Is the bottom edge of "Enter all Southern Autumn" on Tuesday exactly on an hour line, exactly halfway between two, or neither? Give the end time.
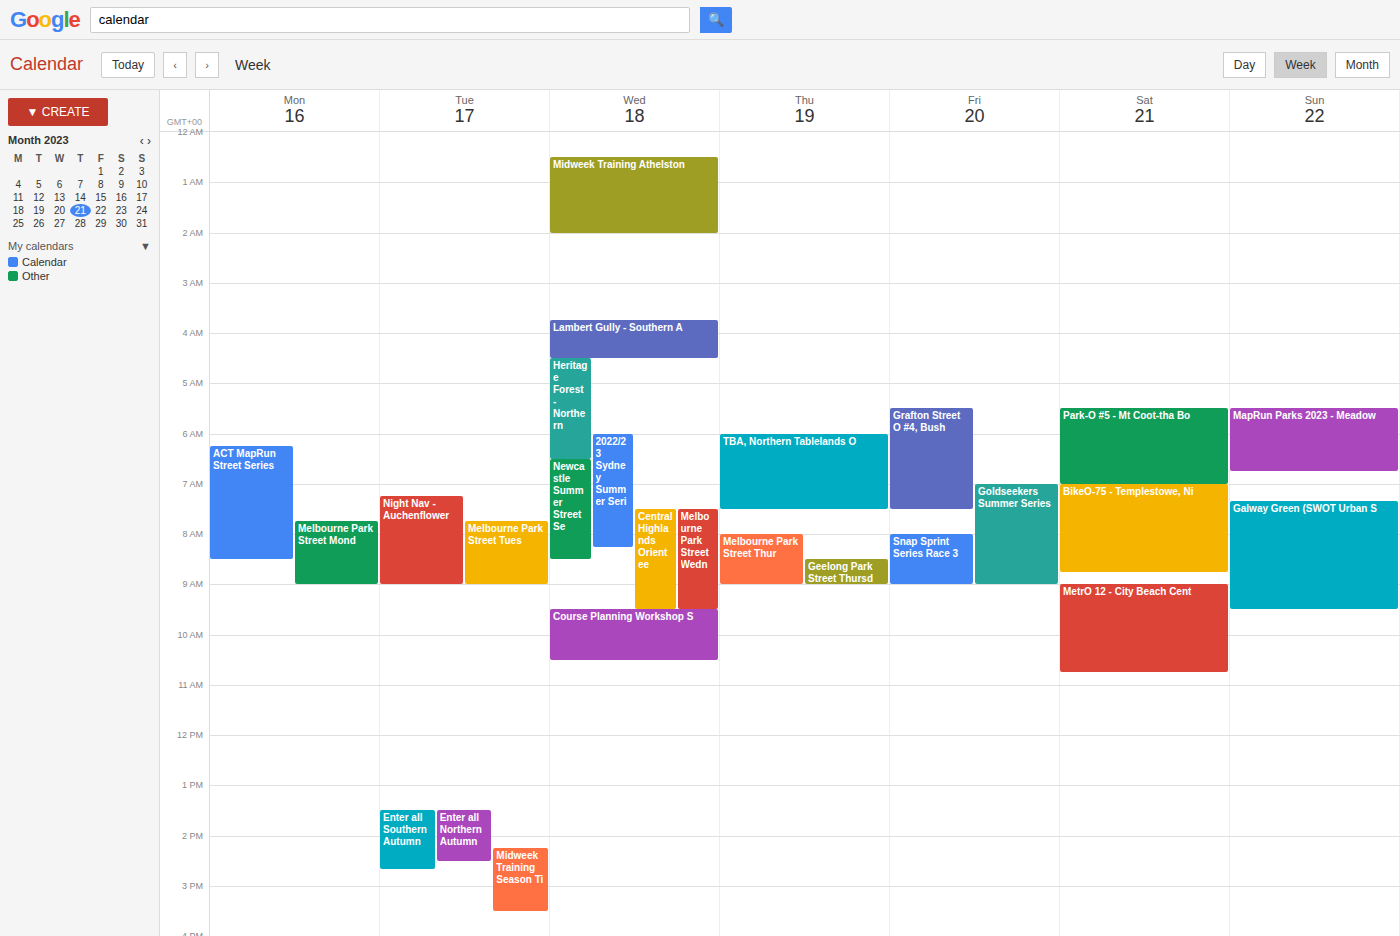
2:40 PM -- neither: 40 minutes below the 2 PM line and 20 minutes above the 3 PM line.